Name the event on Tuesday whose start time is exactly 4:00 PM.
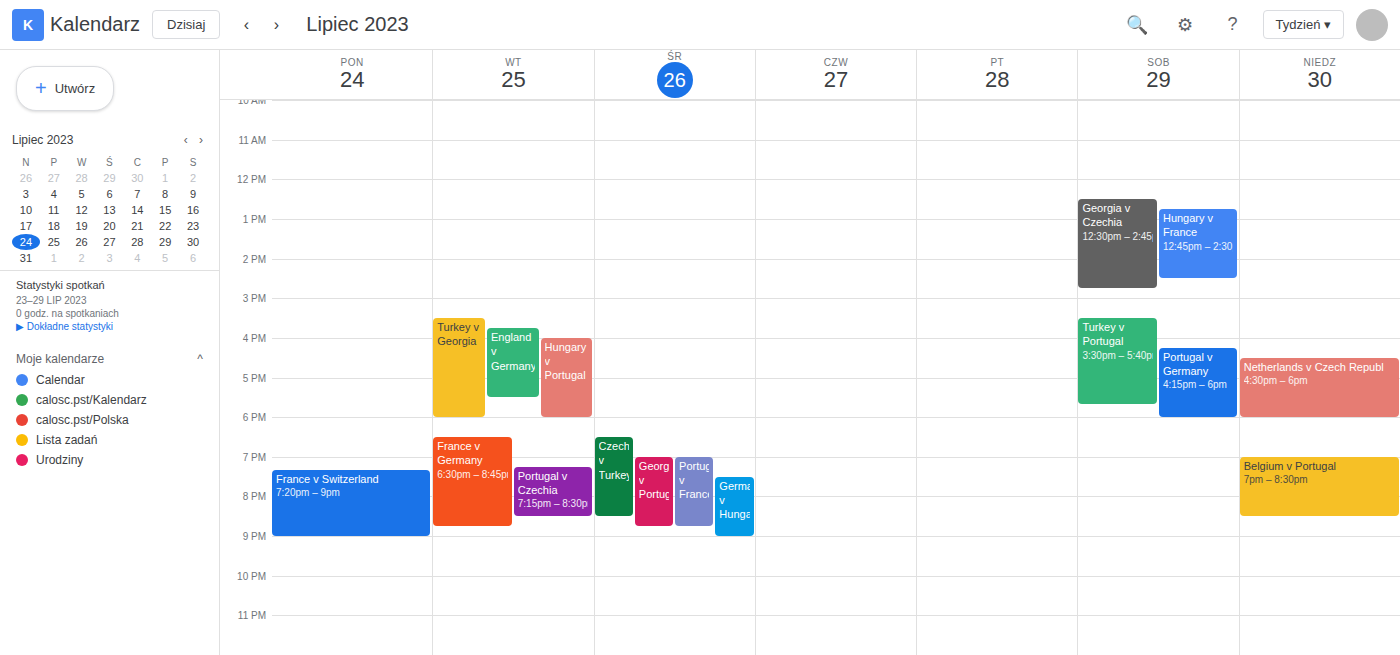
"Hungary v Portugal"